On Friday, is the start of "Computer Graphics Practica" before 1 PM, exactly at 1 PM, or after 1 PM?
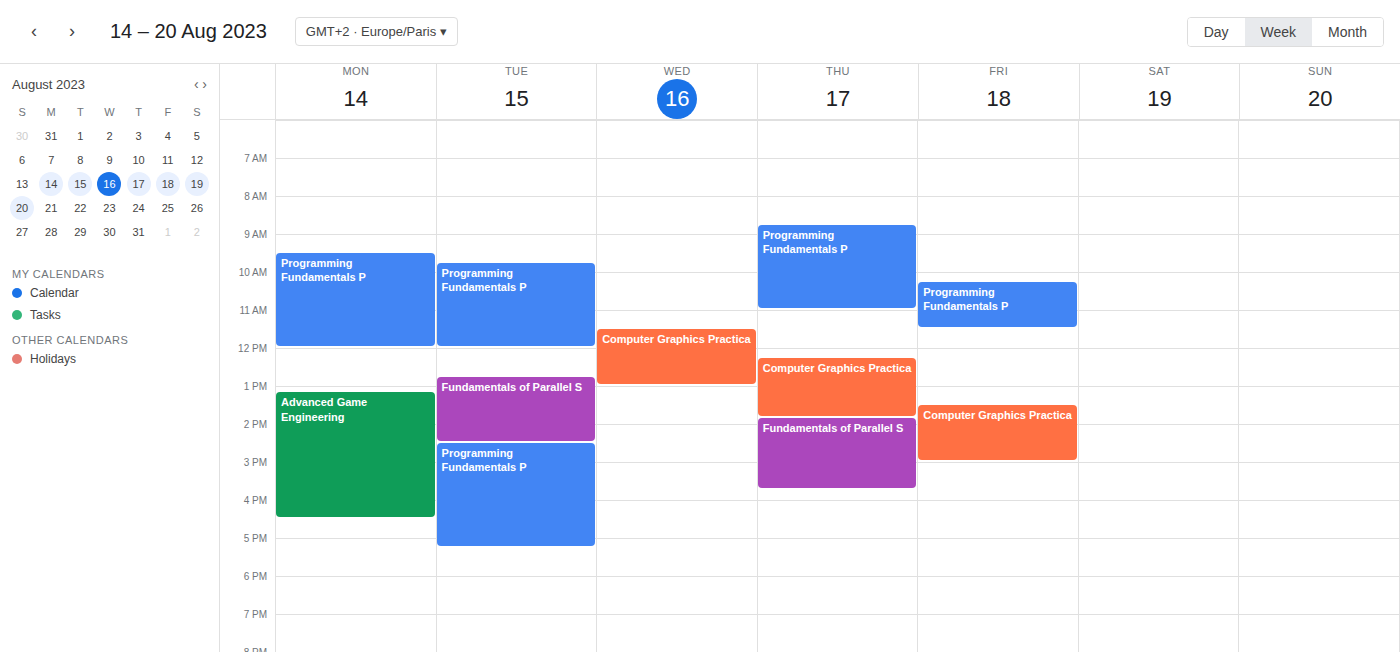
1:30 PM -- after 1 PM, 30 minutes below the 1 PM line.